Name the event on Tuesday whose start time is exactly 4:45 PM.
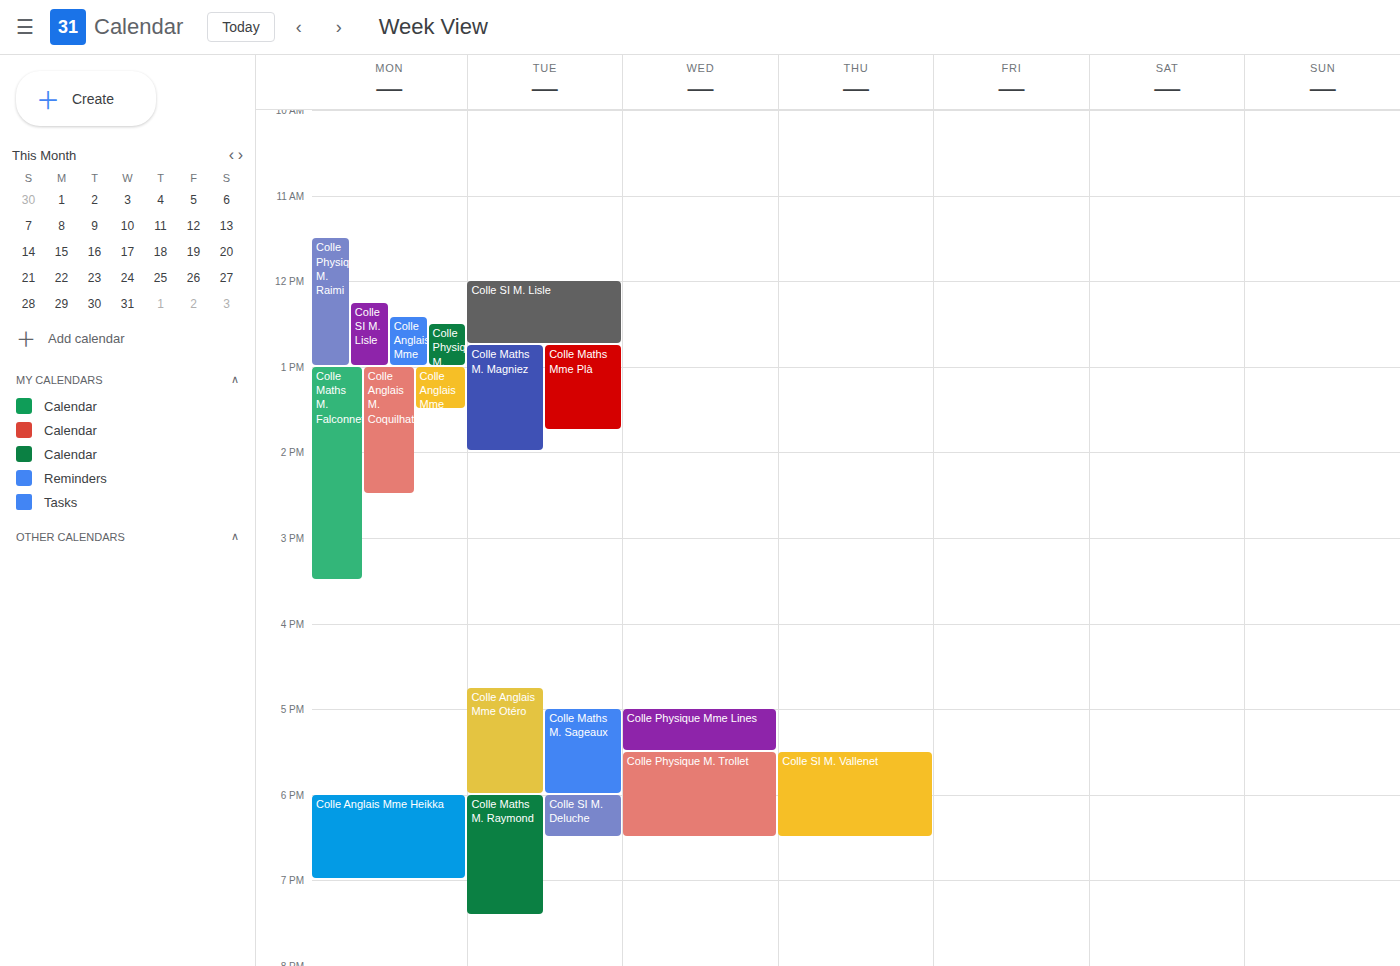
"Colle Anglais Mme Otéro"